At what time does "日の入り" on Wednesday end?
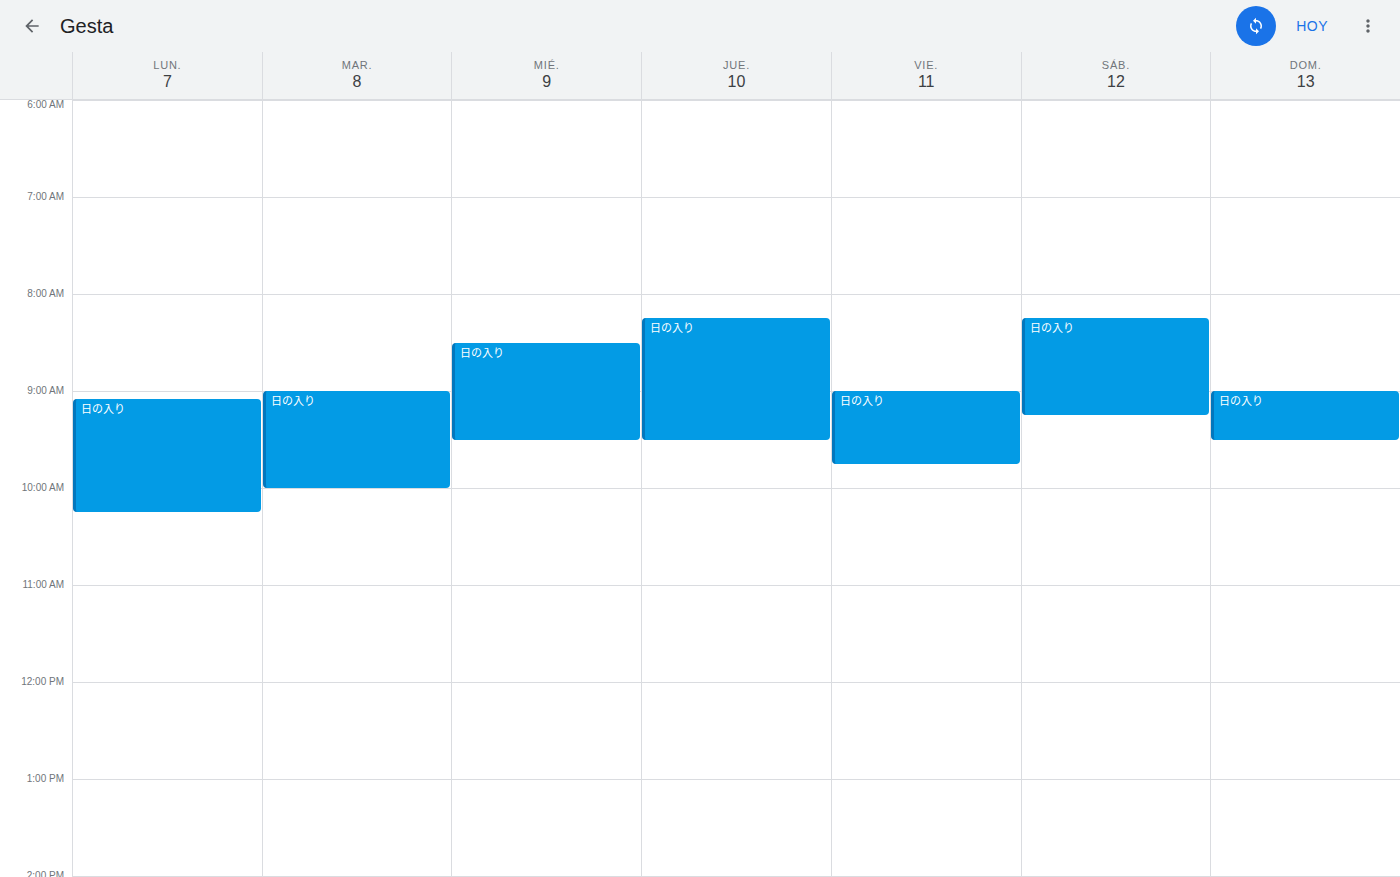
9:30 AM